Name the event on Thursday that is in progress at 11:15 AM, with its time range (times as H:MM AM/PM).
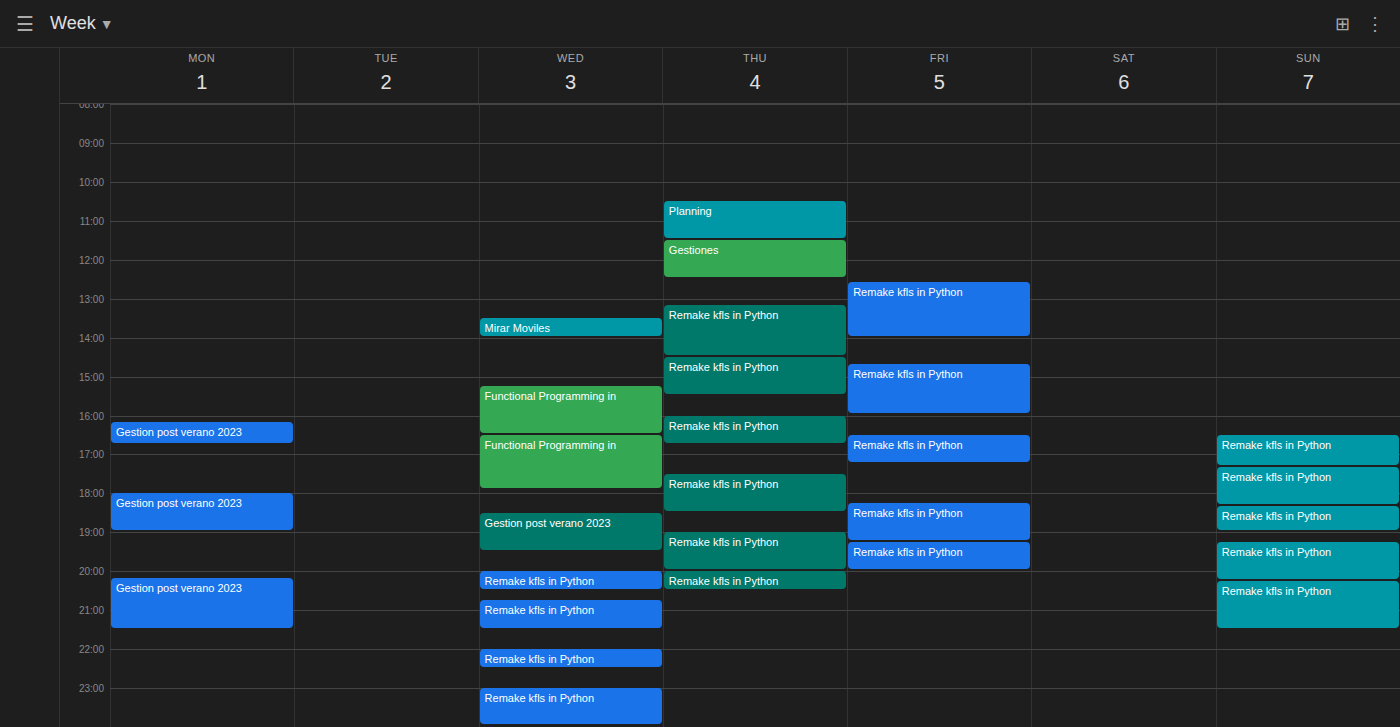
"Planning", 10:30 AM to 11:30 AM